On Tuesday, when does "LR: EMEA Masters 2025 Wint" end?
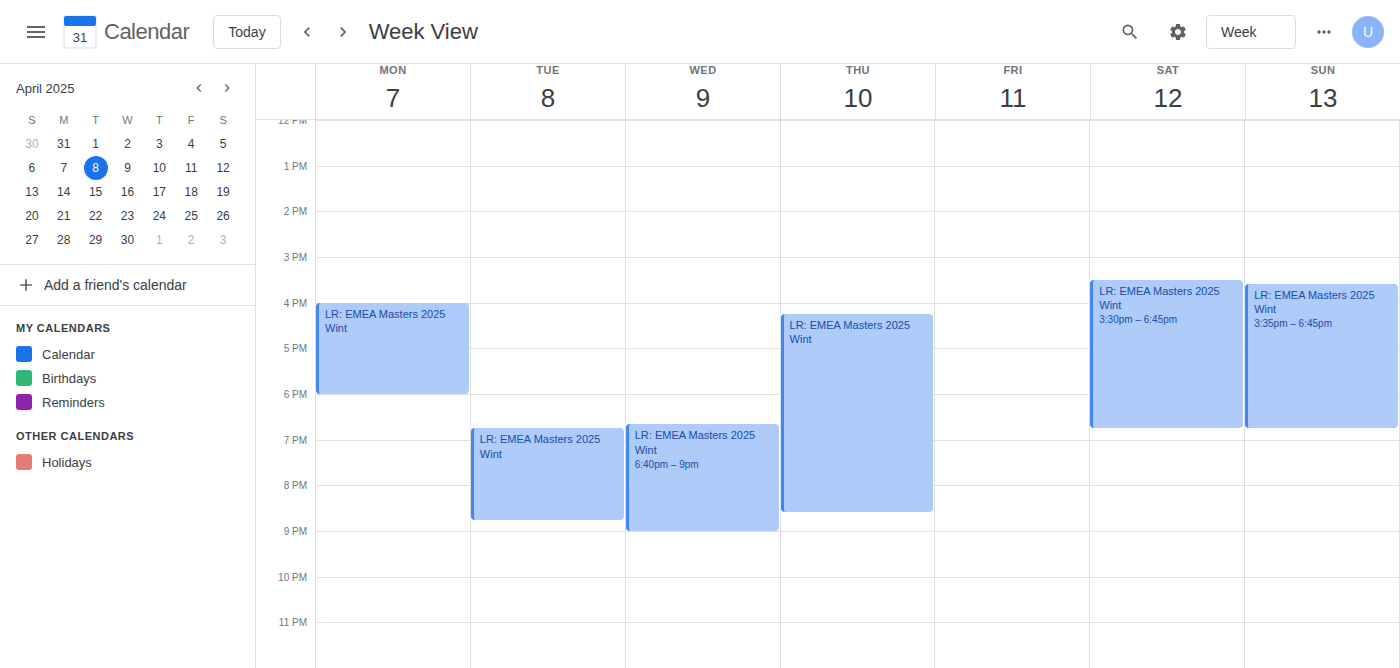
8:45 PM